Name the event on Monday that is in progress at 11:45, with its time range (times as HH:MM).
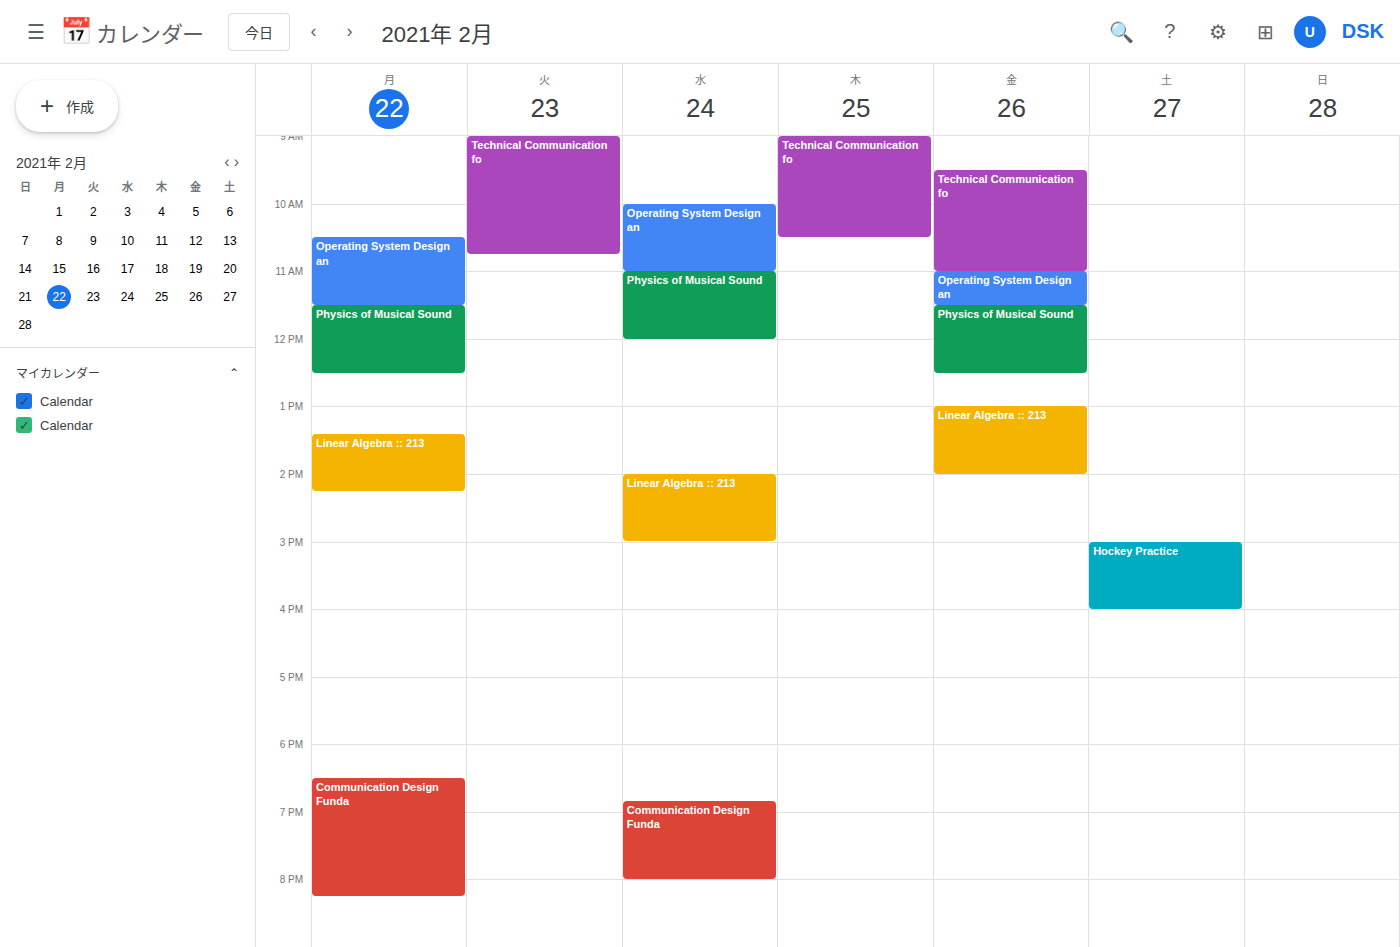
"Physics of Musical Sound", 11:30 to 12:30